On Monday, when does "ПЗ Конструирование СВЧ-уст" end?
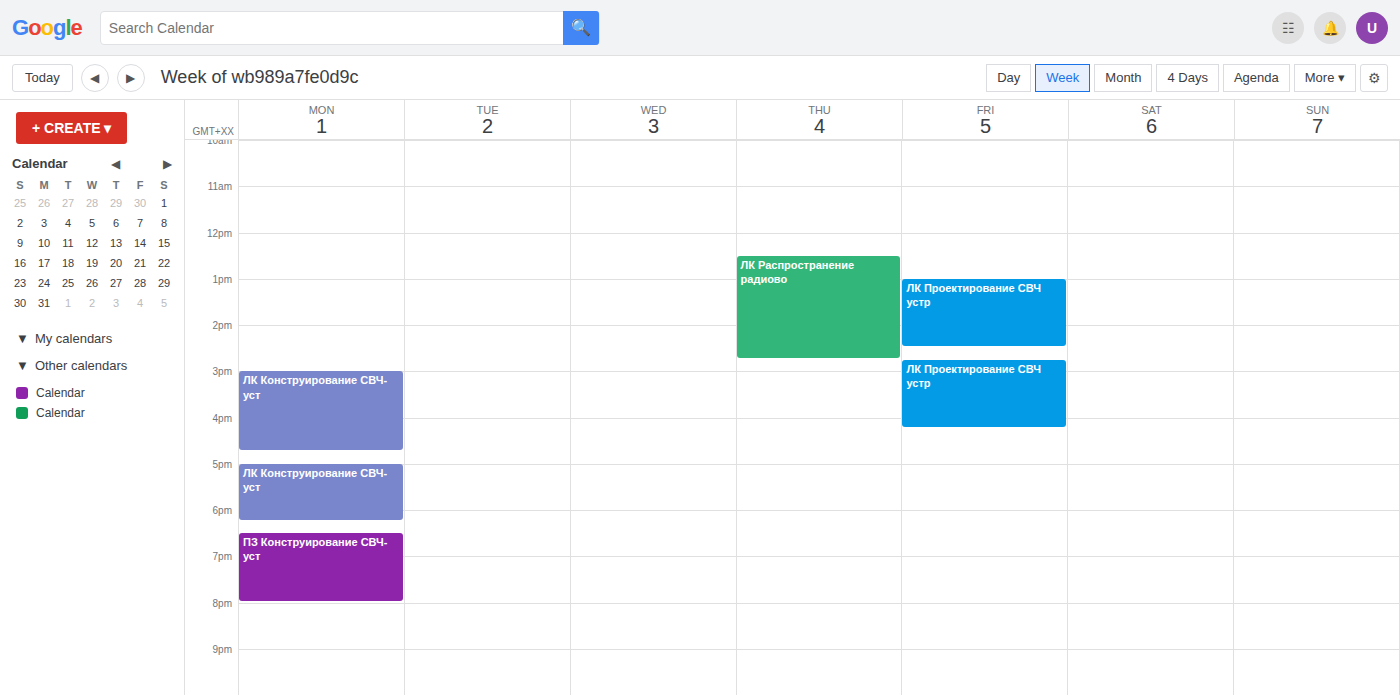
8:00 PM